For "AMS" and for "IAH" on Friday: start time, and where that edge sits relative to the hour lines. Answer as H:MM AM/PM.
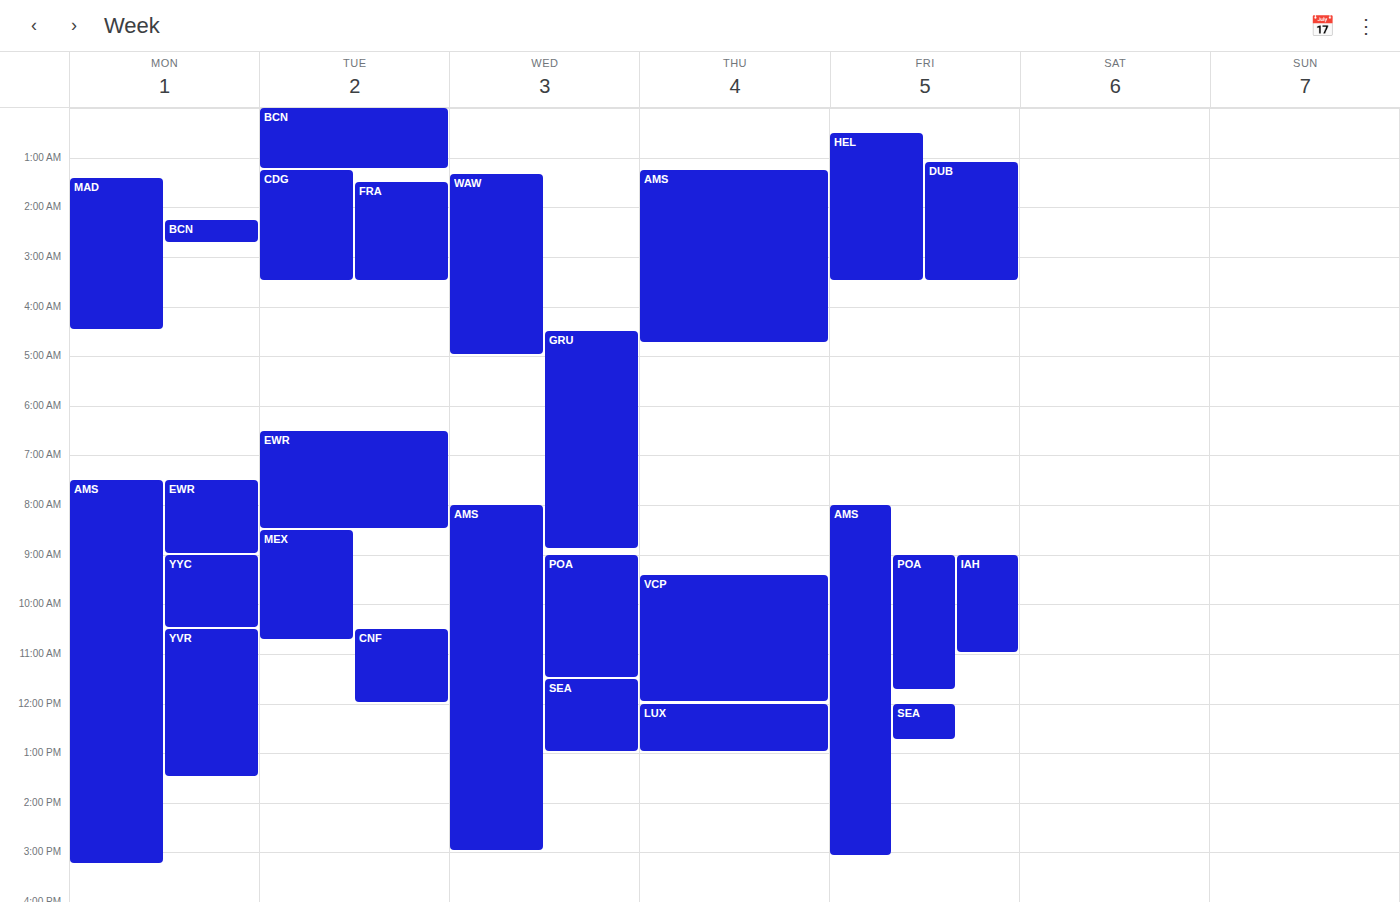
"AMS": 8:00 AM, exactly on the 8 AM line. "IAH": 9:00 AM, exactly on the 9 AM line.